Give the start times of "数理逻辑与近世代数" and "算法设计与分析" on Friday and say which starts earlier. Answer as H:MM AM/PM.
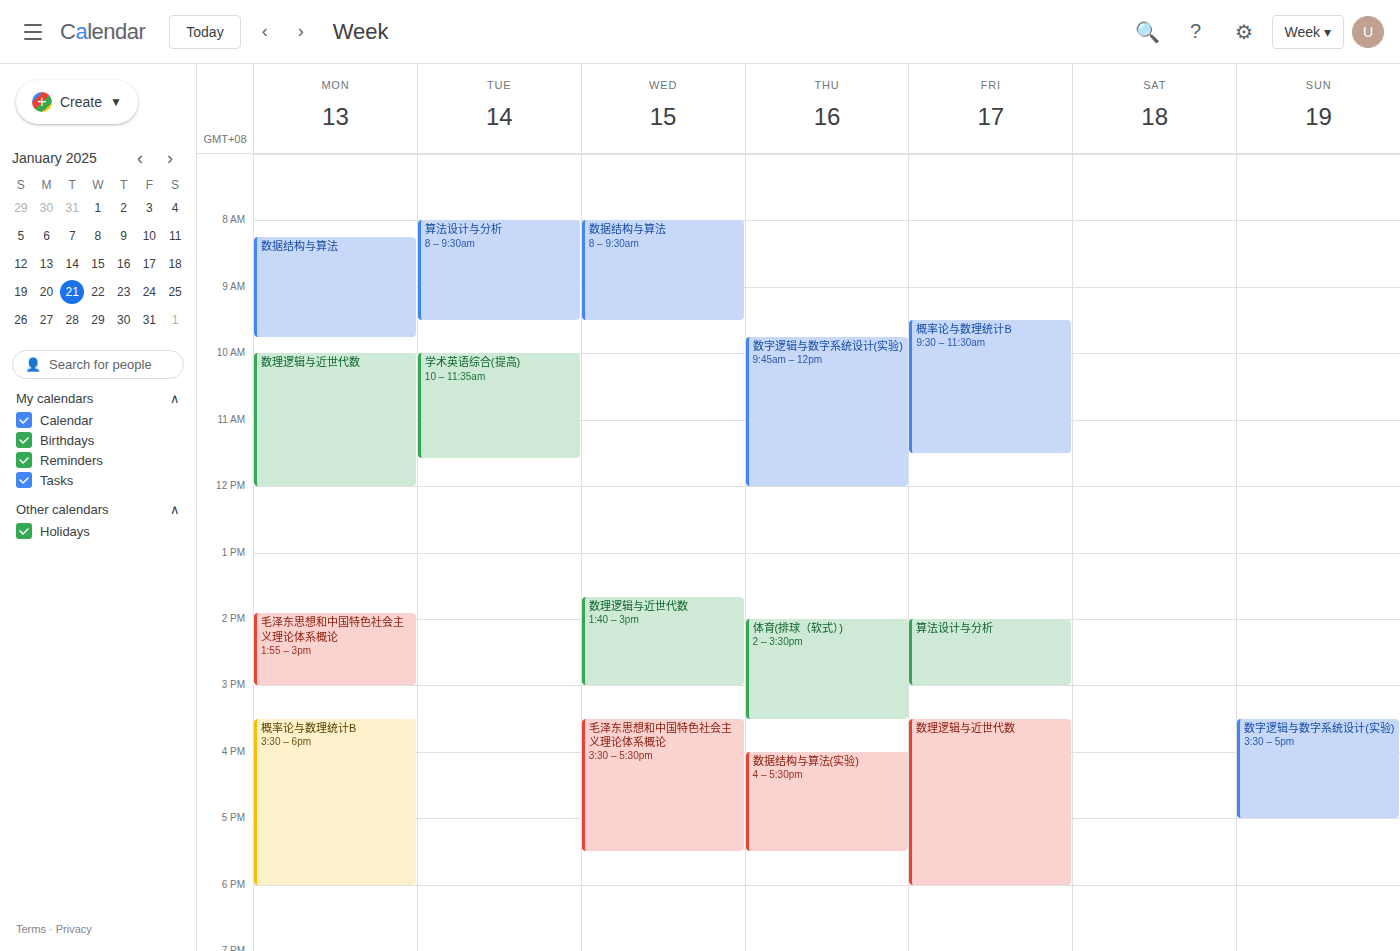
"算法设计与分析" 2:00 PM; "数理逻辑与近世代数" 3:30 PM.